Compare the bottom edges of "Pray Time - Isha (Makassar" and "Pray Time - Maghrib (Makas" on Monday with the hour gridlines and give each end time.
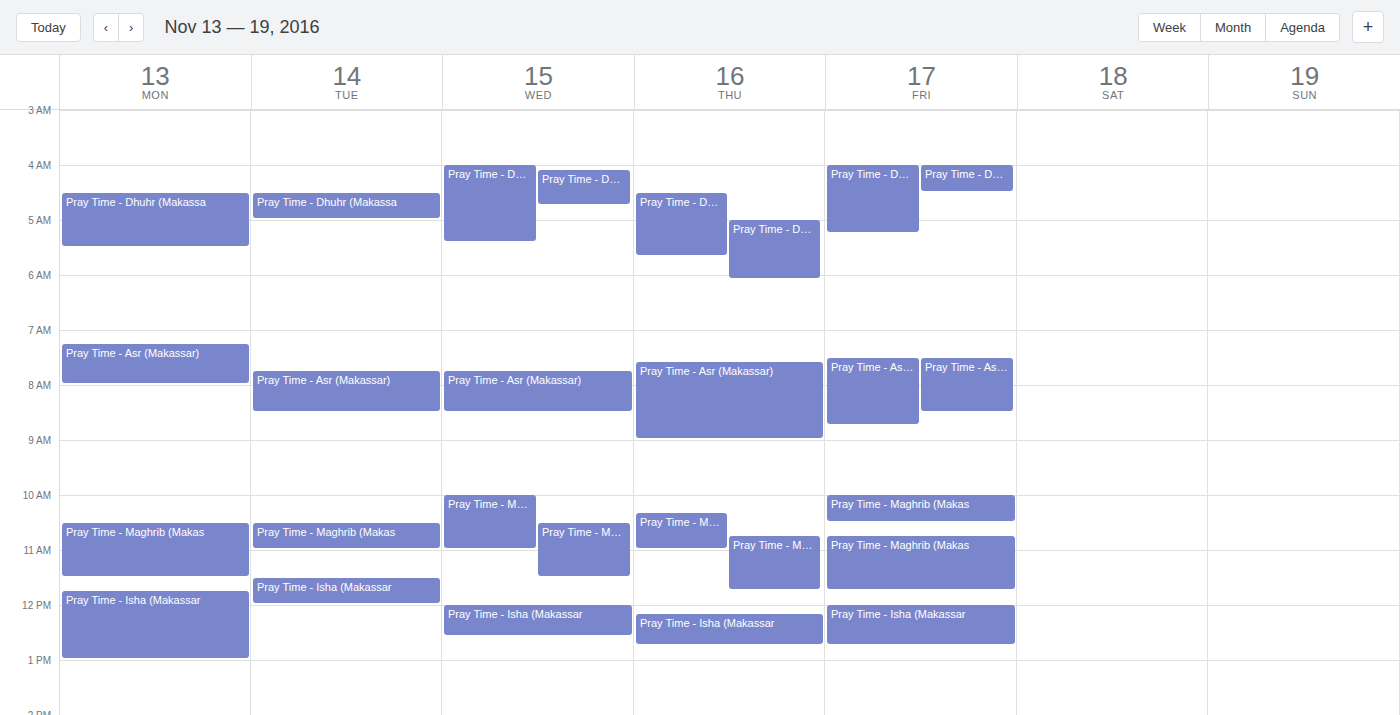
"Pray Time - Isha (Makassar": 1:00 PM, exactly on the 1 PM line. "Pray Time - Maghrib (Makas": 11:30 AM, halfway between the 11 AM and 12 PM lines.